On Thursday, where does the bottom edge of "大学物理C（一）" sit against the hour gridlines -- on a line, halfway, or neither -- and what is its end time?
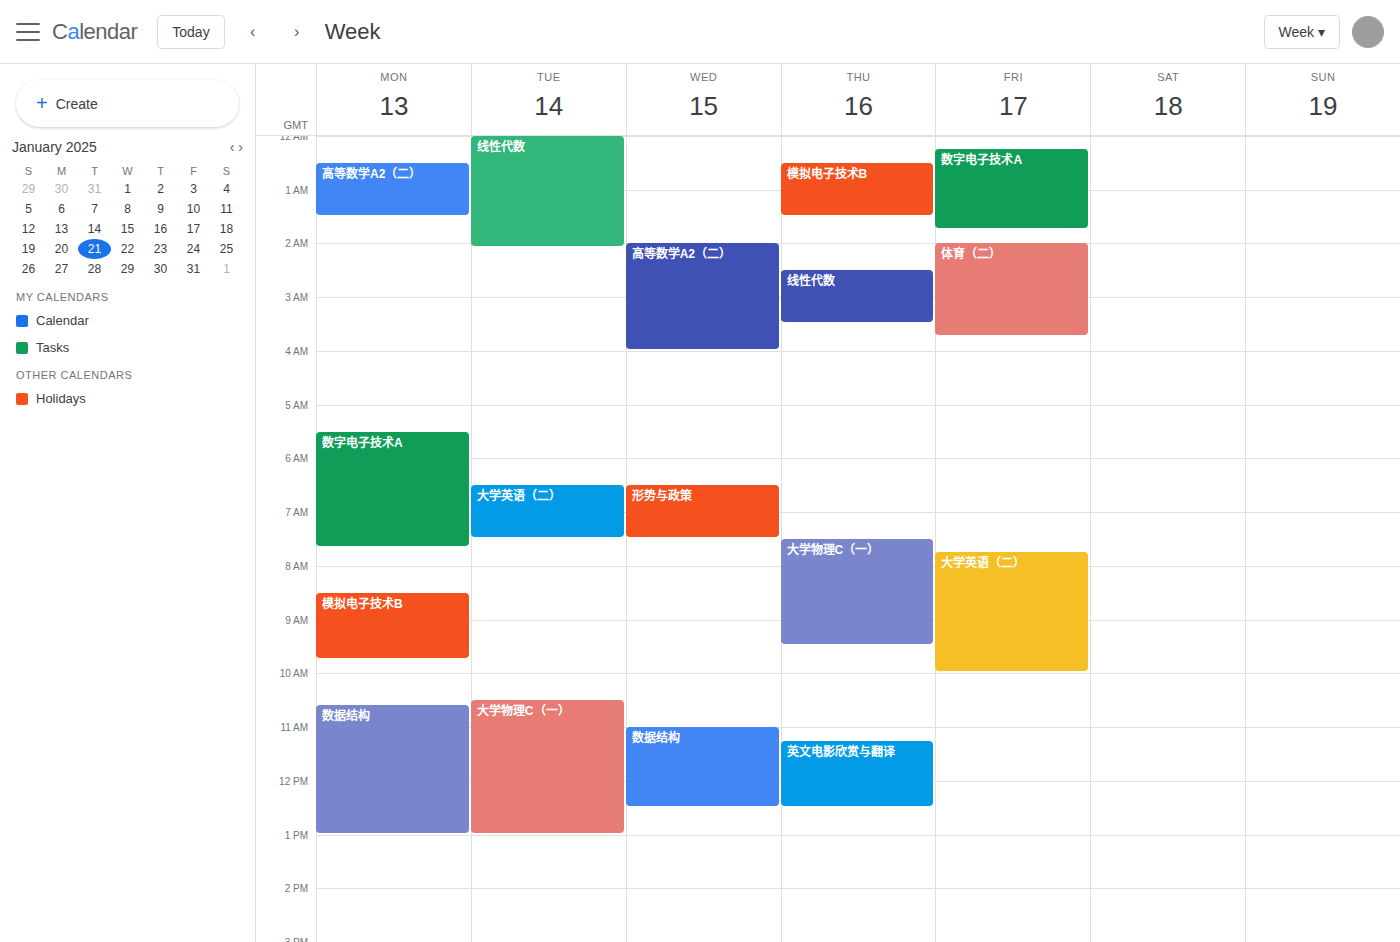
9:30 AM -- halfway between the 9 AM and 10 AM lines.